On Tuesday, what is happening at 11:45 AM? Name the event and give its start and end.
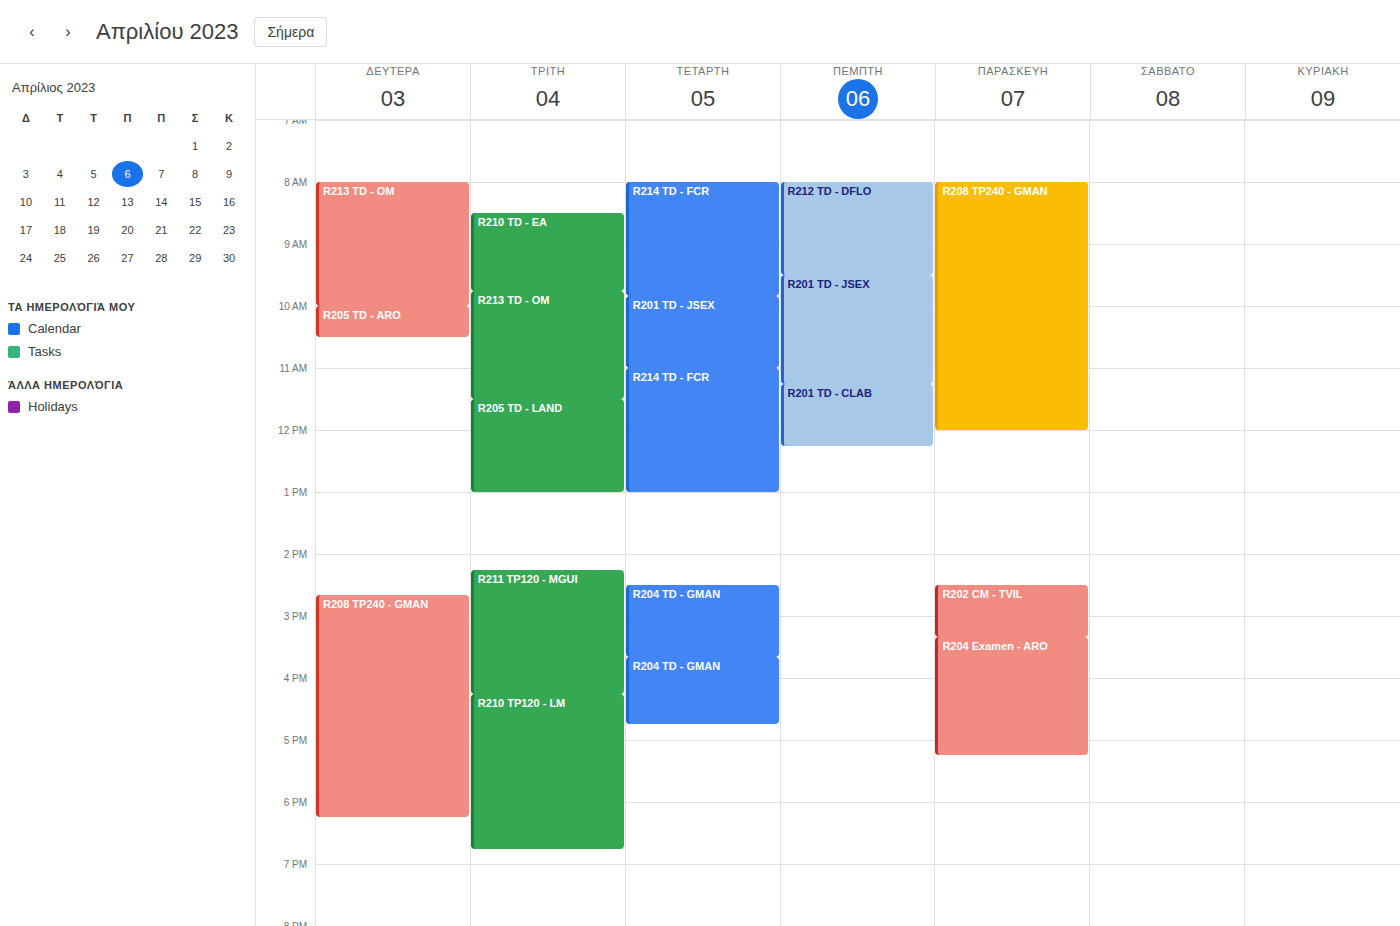
"R205 TD - LAND", 11:30 AM to 1:00 PM